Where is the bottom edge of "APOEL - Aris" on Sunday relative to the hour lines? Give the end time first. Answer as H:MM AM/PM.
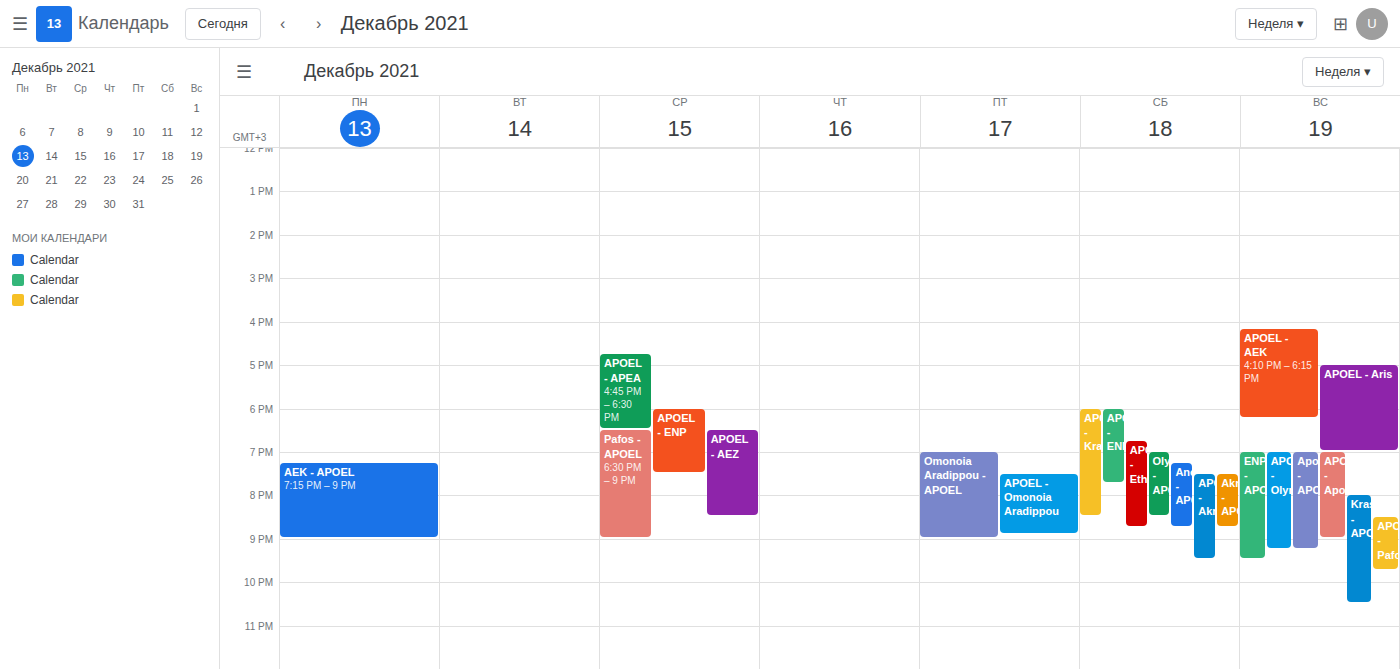
7:00 PM -- exactly on the 7 PM line.